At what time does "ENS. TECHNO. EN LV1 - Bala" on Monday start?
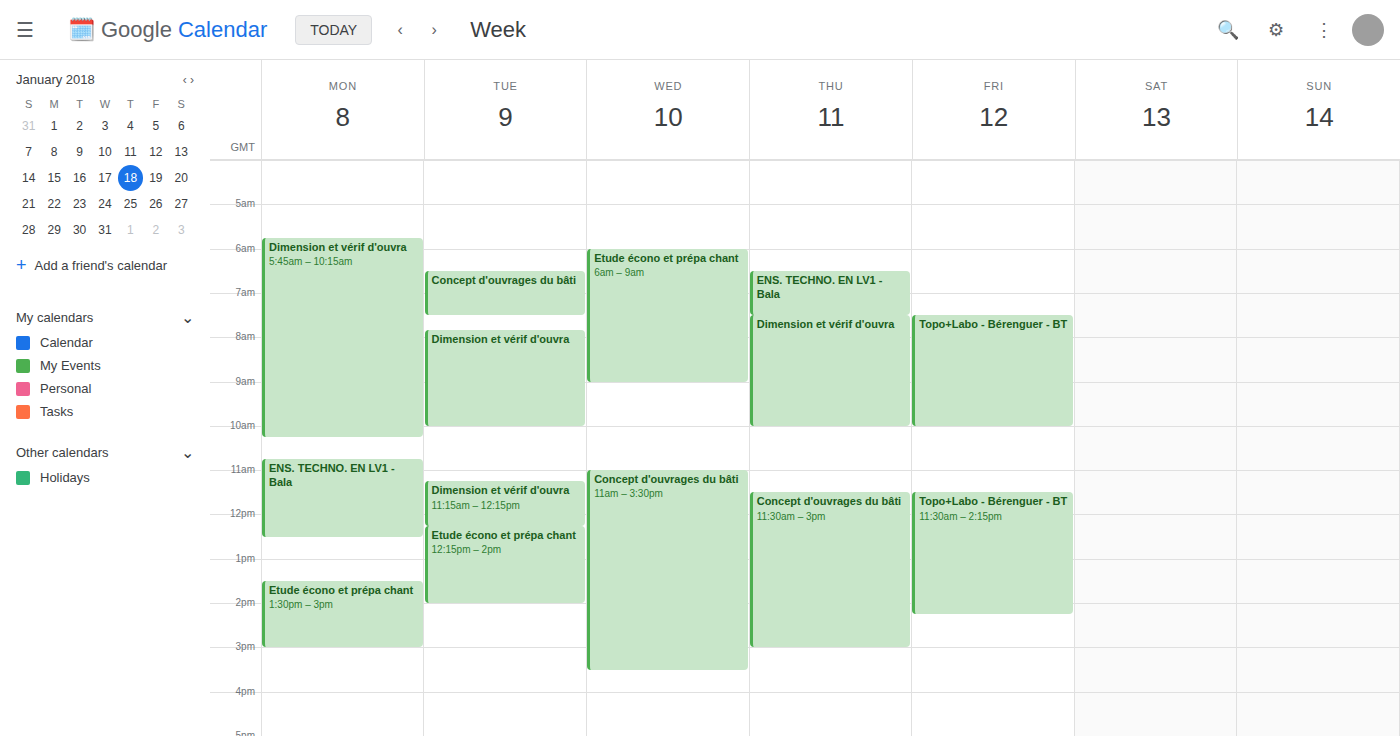
10:45 AM